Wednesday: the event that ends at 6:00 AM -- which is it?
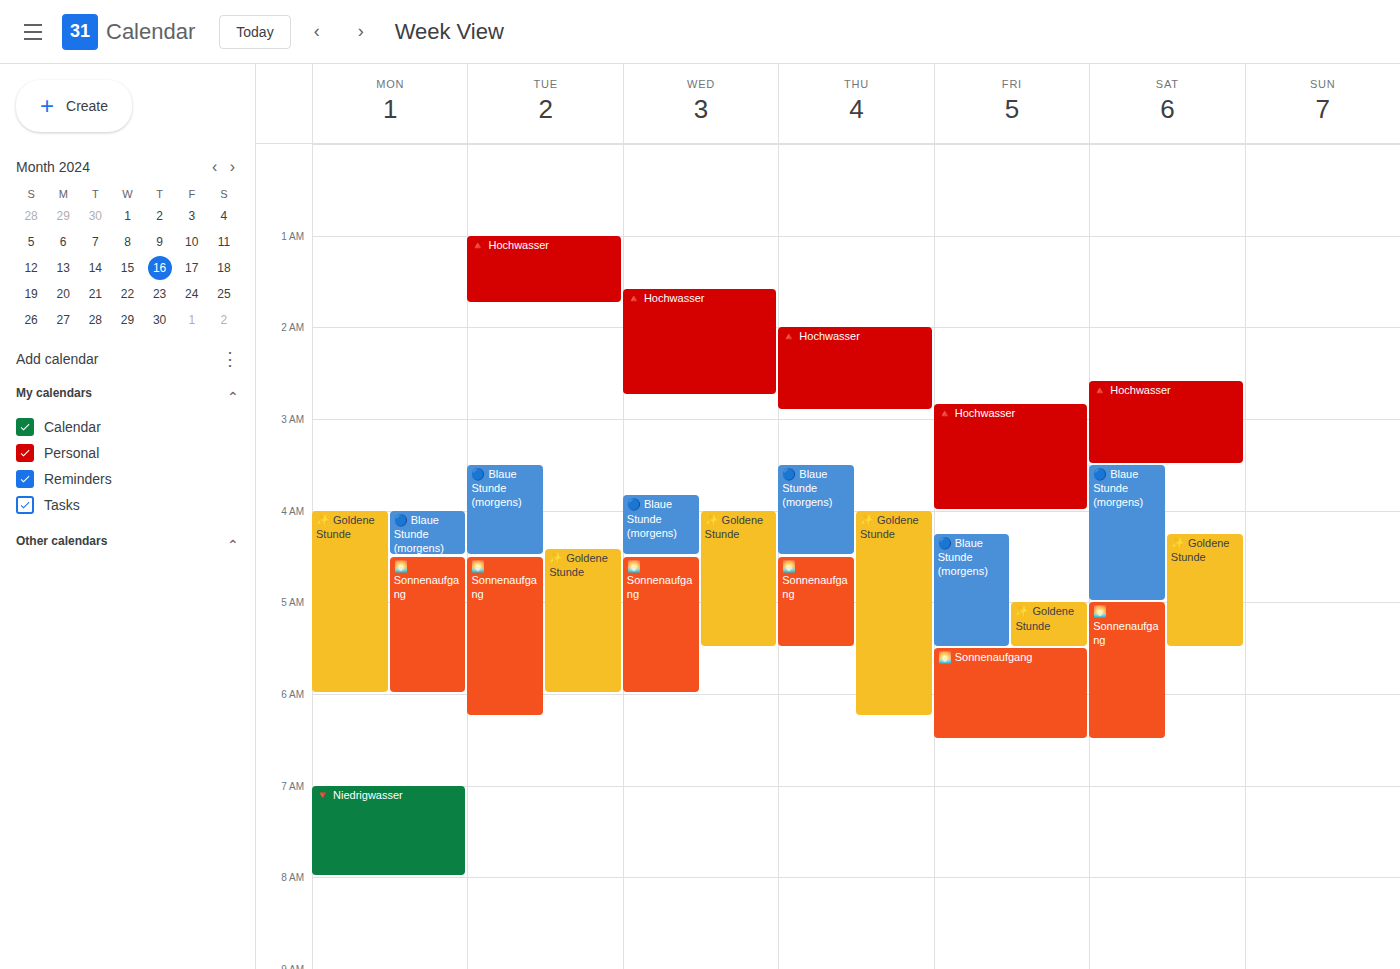
"🌅 Sonnenaufgang"